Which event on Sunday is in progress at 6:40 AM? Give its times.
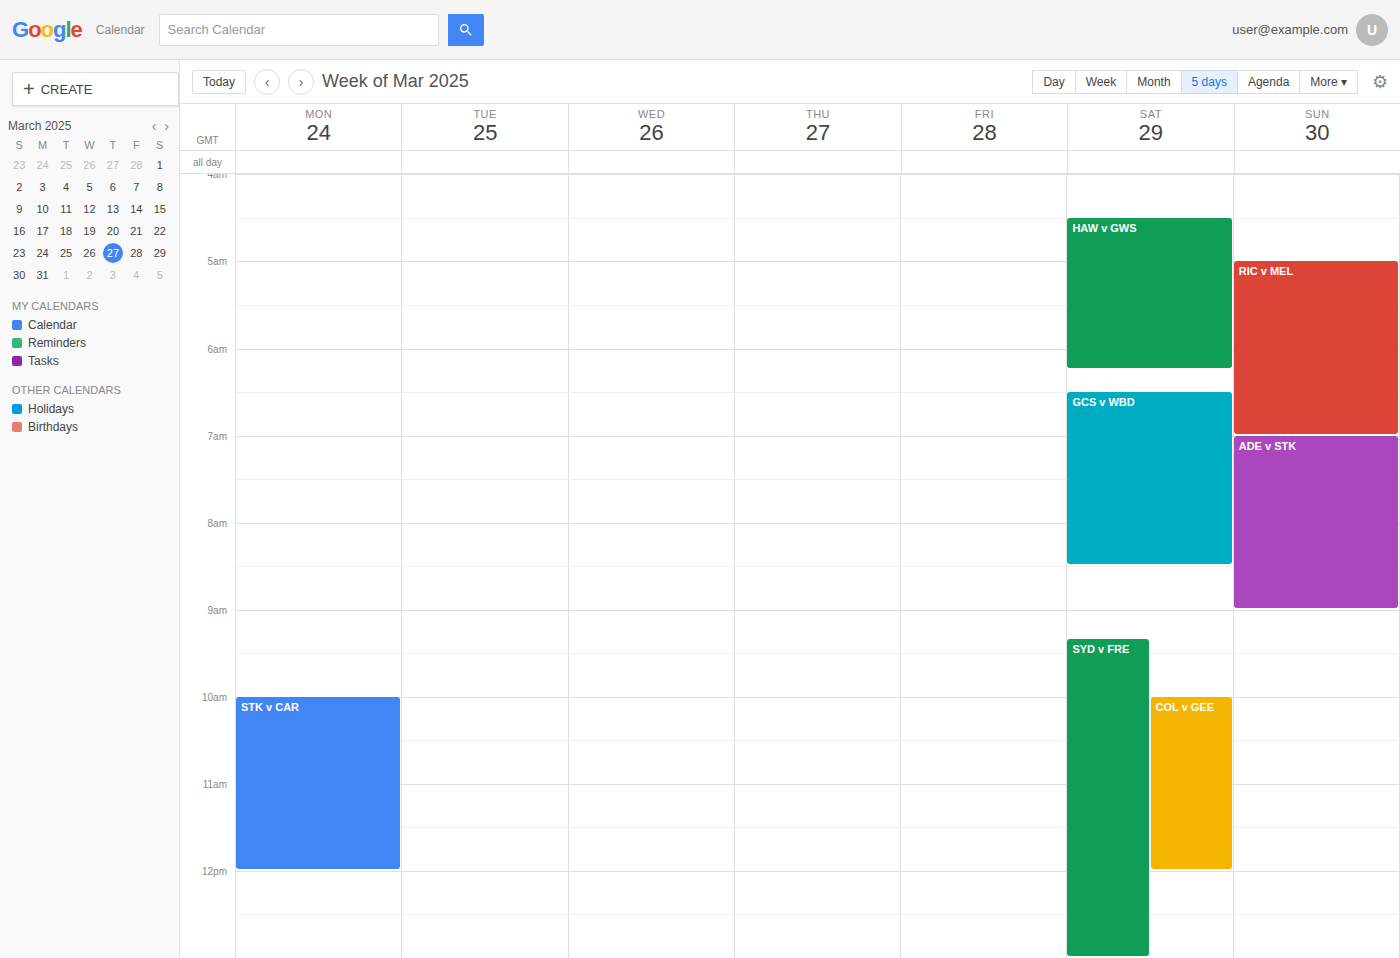
"RIC v MEL", 5:00 AM to 7:00 AM